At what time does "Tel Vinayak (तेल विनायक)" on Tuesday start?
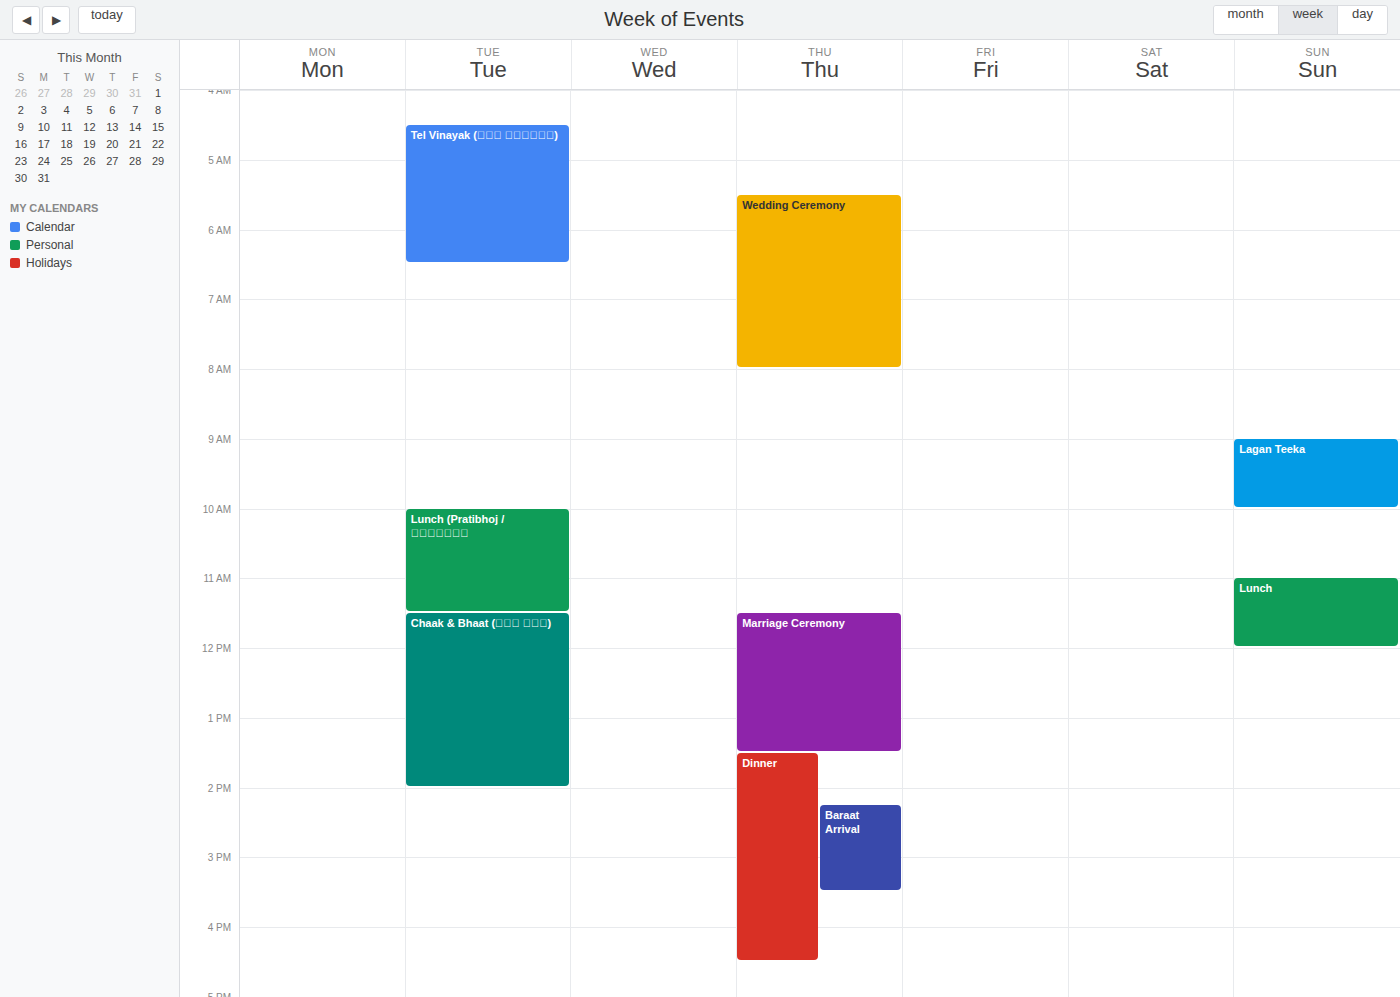
04:30